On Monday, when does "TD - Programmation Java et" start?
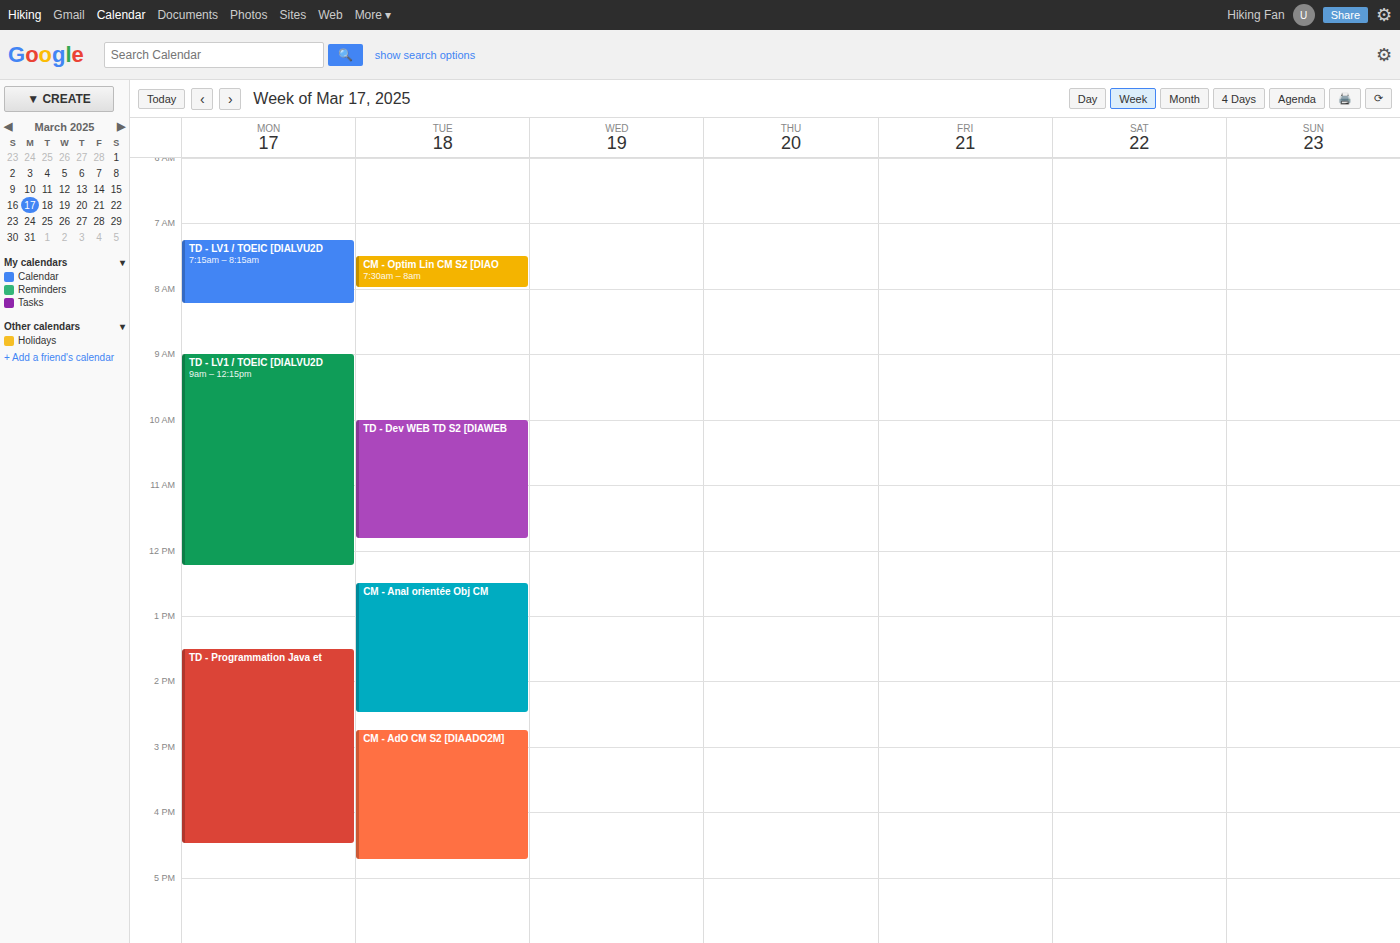
1:30 PM